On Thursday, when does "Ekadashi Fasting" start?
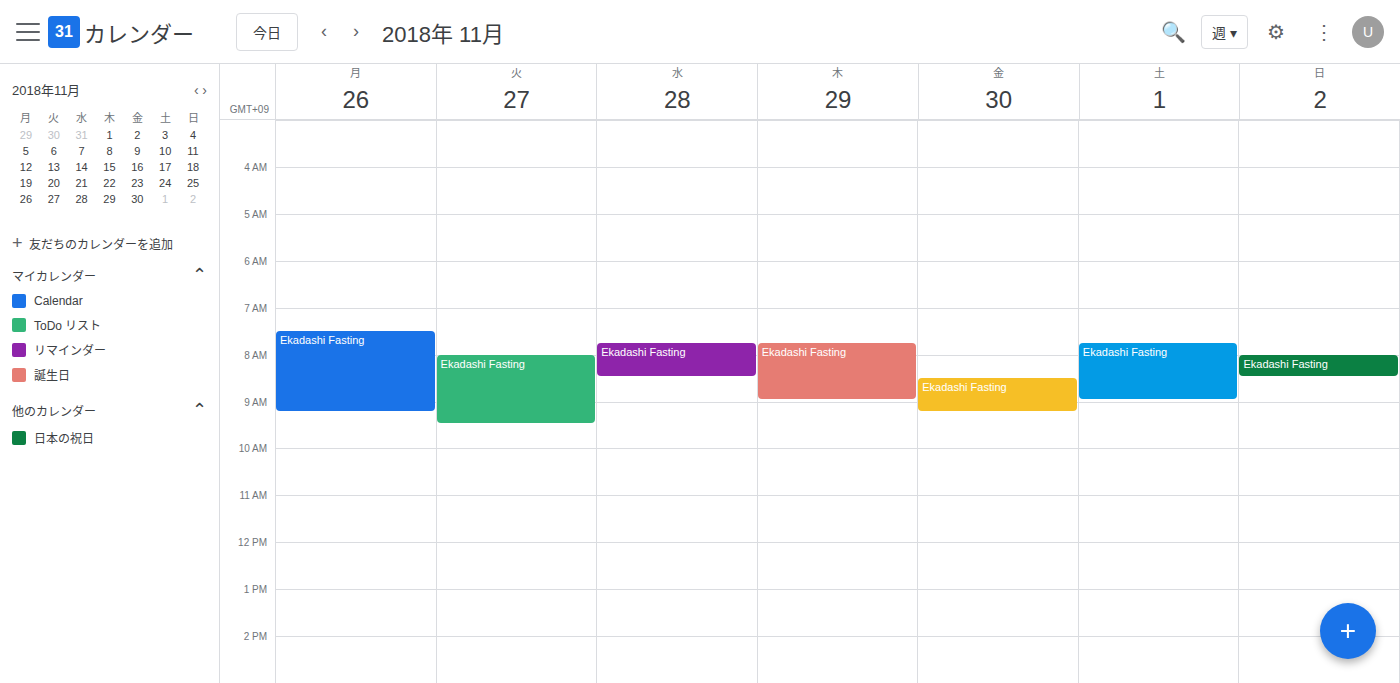
7:45 AM